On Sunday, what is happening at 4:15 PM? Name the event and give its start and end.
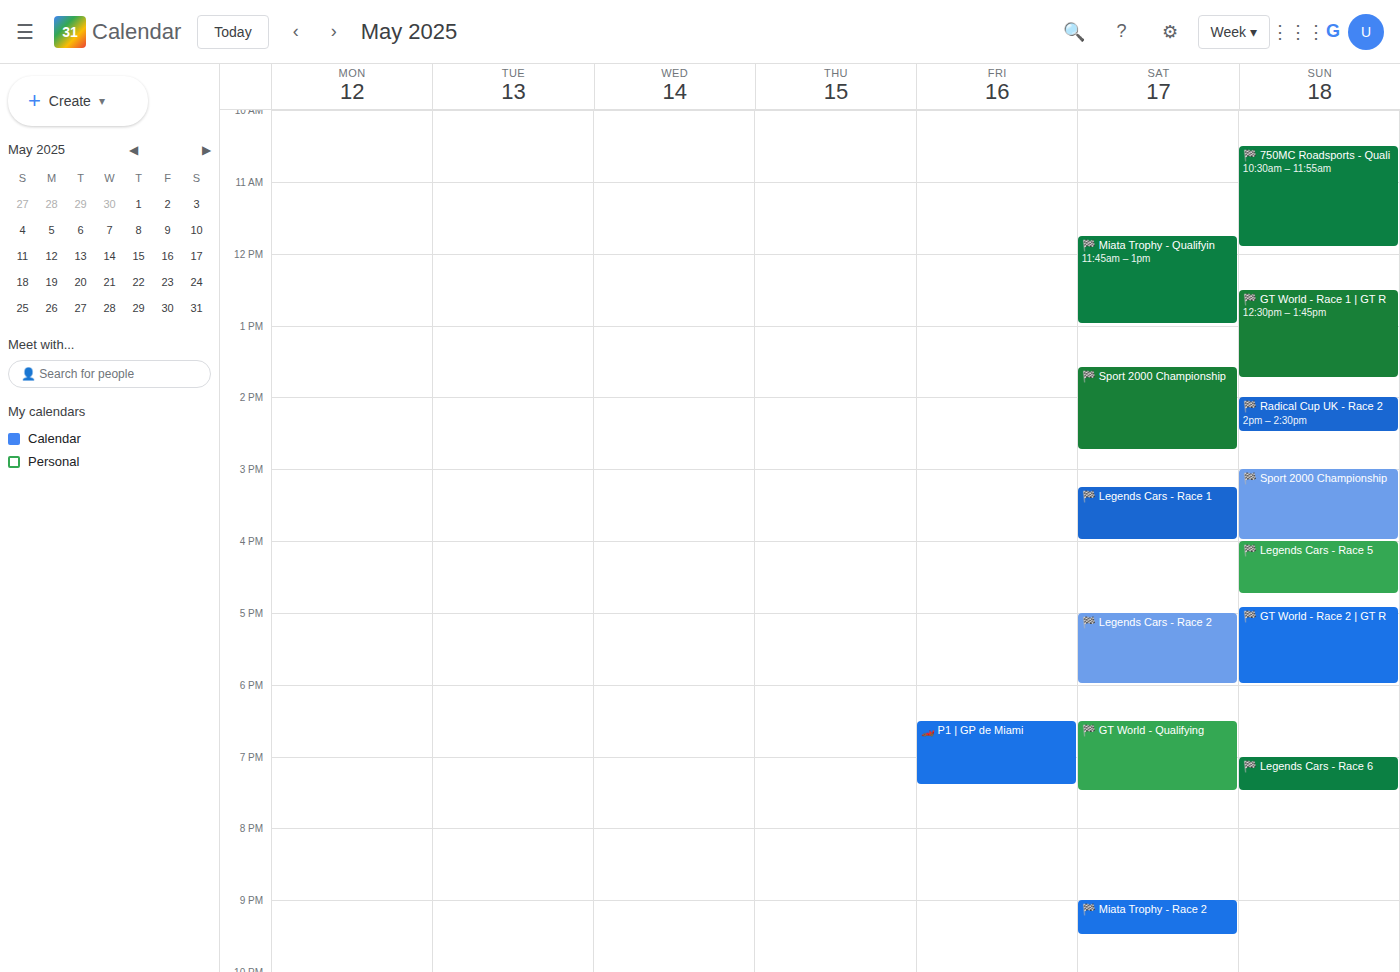
"🏁 Legends Cars - Race 5", 4:00 PM to 4:45 PM